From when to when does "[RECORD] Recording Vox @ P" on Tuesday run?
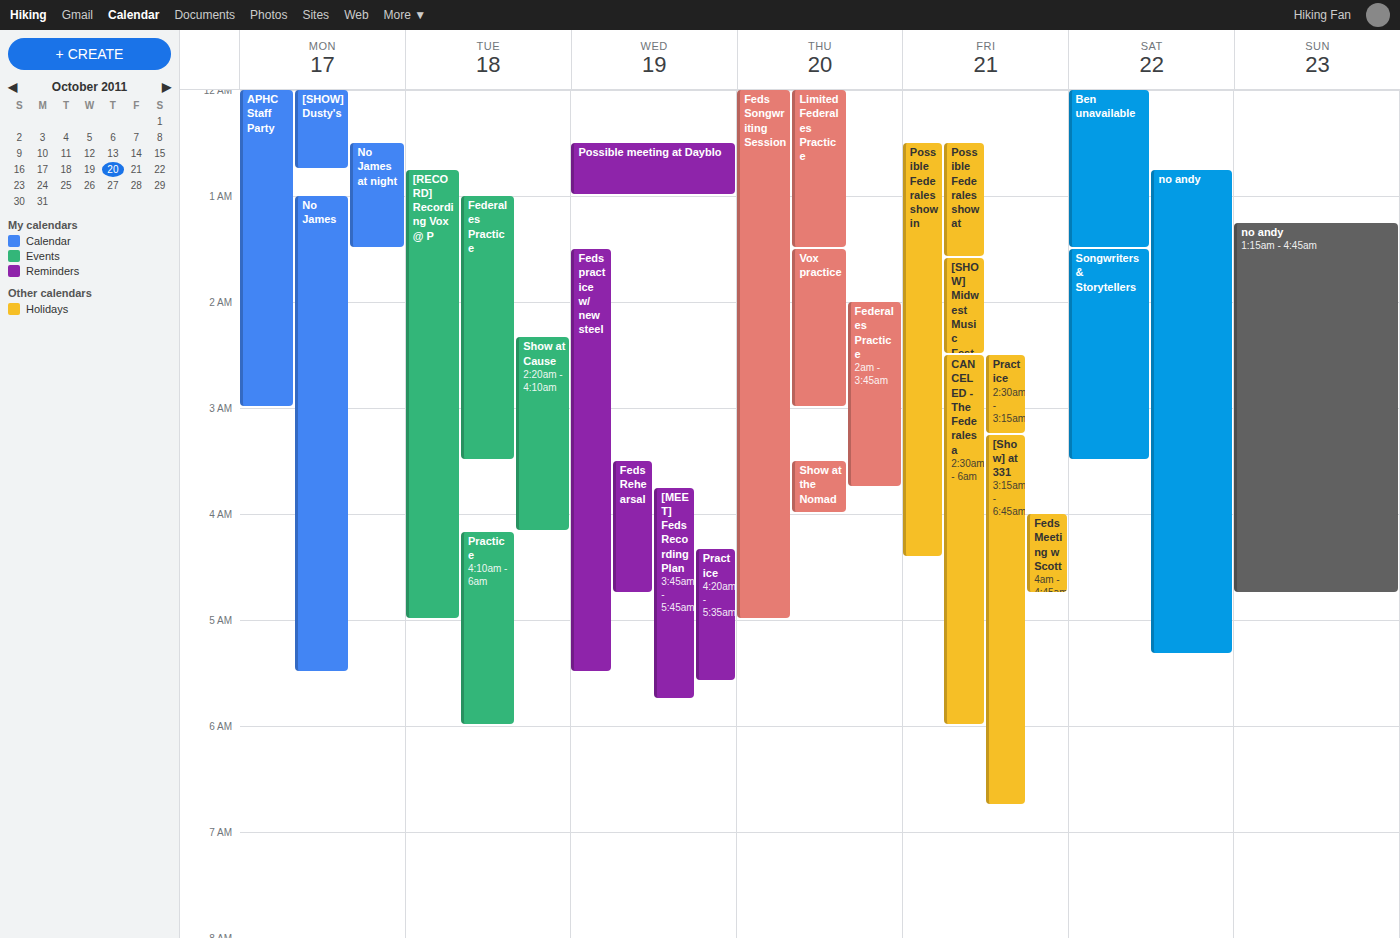
12:45 AM to 5:00 AM